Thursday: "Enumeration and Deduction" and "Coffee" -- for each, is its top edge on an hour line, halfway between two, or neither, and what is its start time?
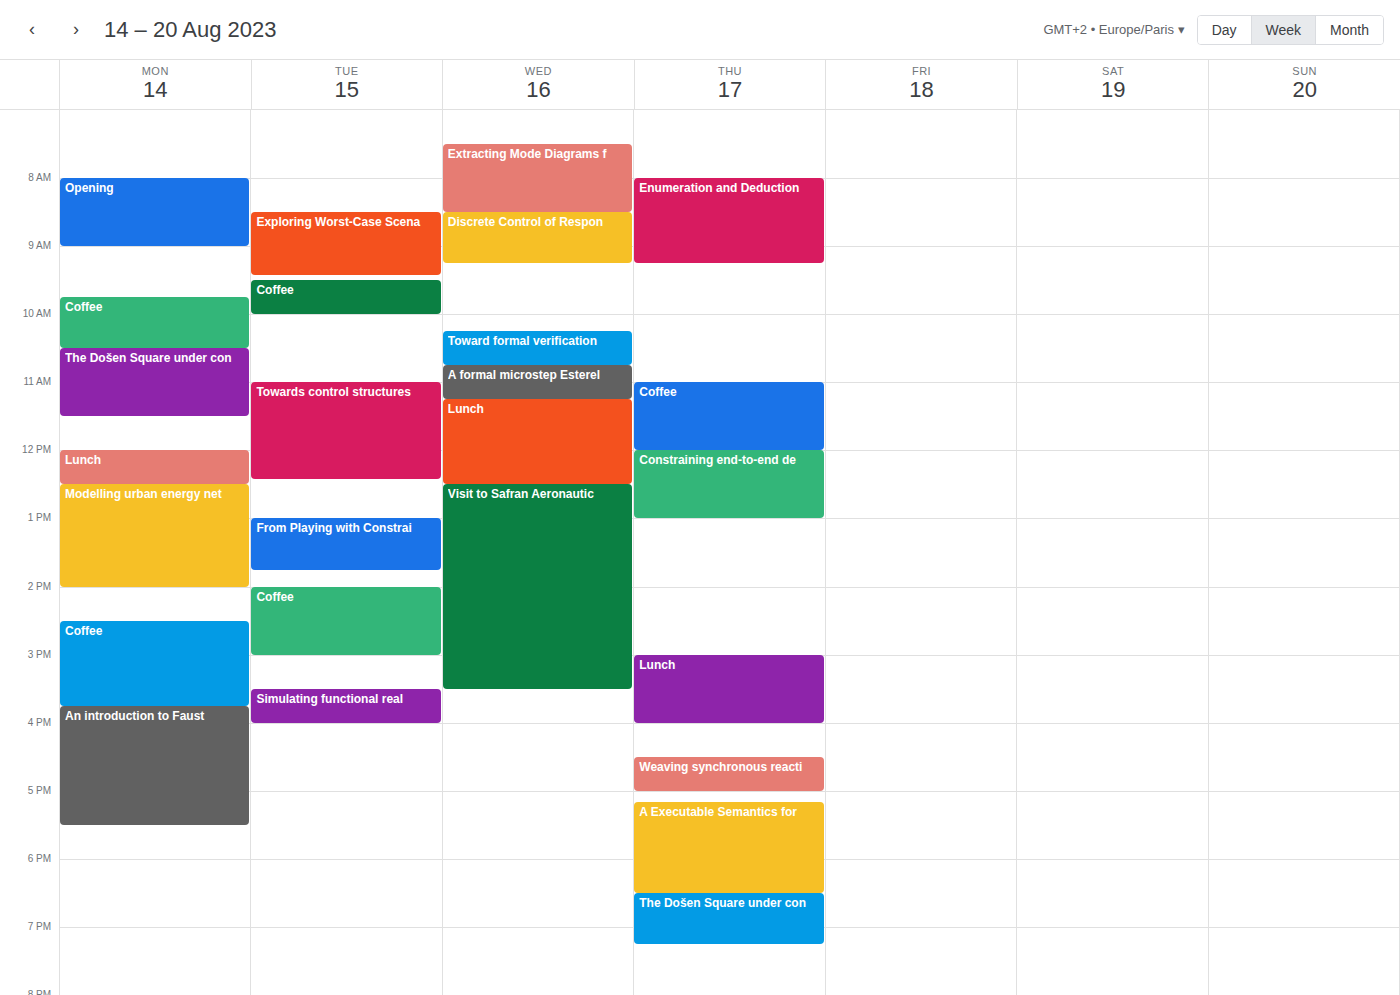
"Enumeration and Deduction": 8:00 AM, exactly on the 8 AM line. "Coffee": 11:00 AM, exactly on the 11 AM line.